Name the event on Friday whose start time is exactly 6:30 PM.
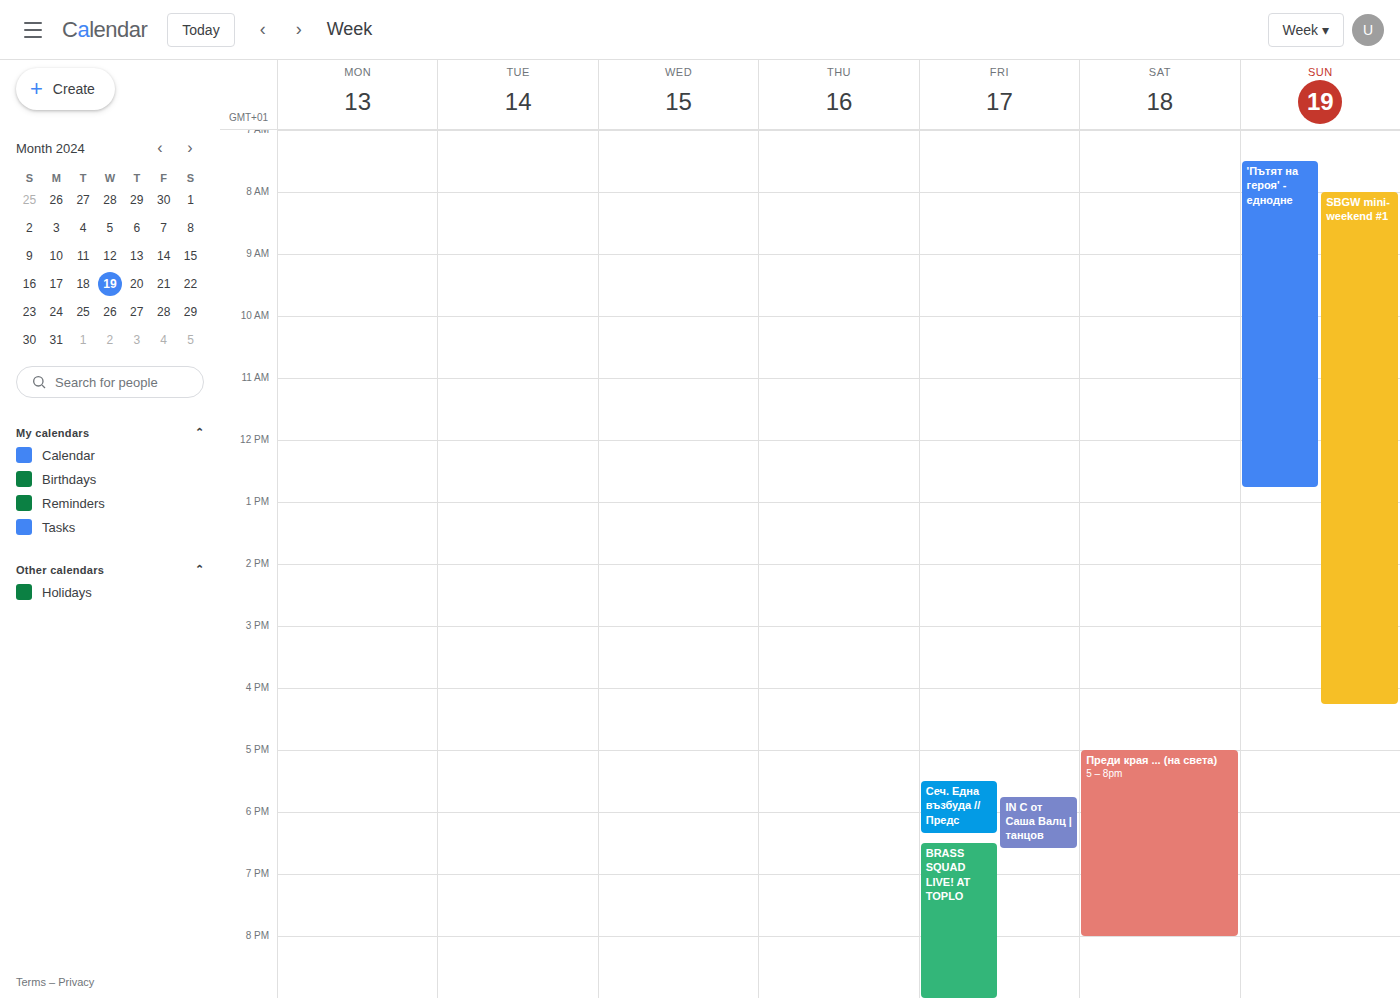
"BRASS SQUAD LIVE! AT TOPLO"